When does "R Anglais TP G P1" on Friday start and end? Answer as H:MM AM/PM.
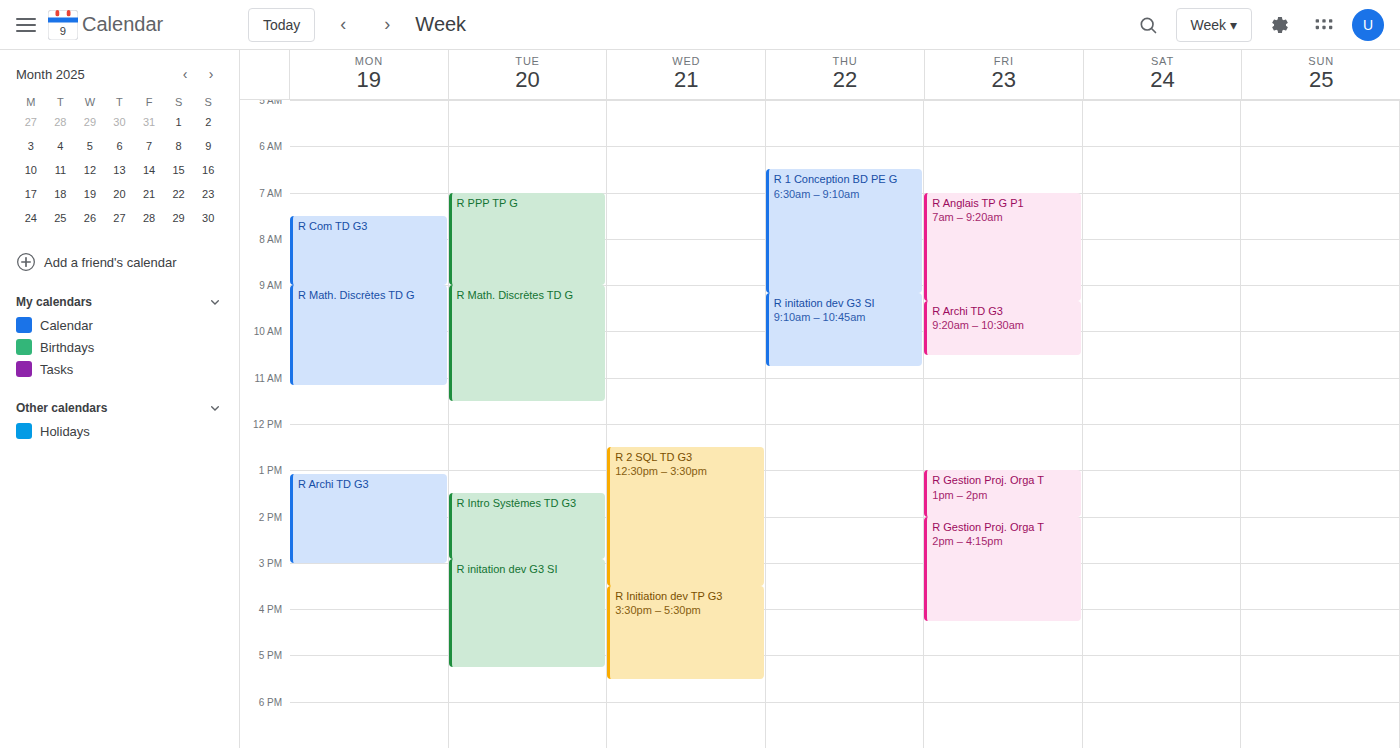
7:00 AM to 9:20 AM